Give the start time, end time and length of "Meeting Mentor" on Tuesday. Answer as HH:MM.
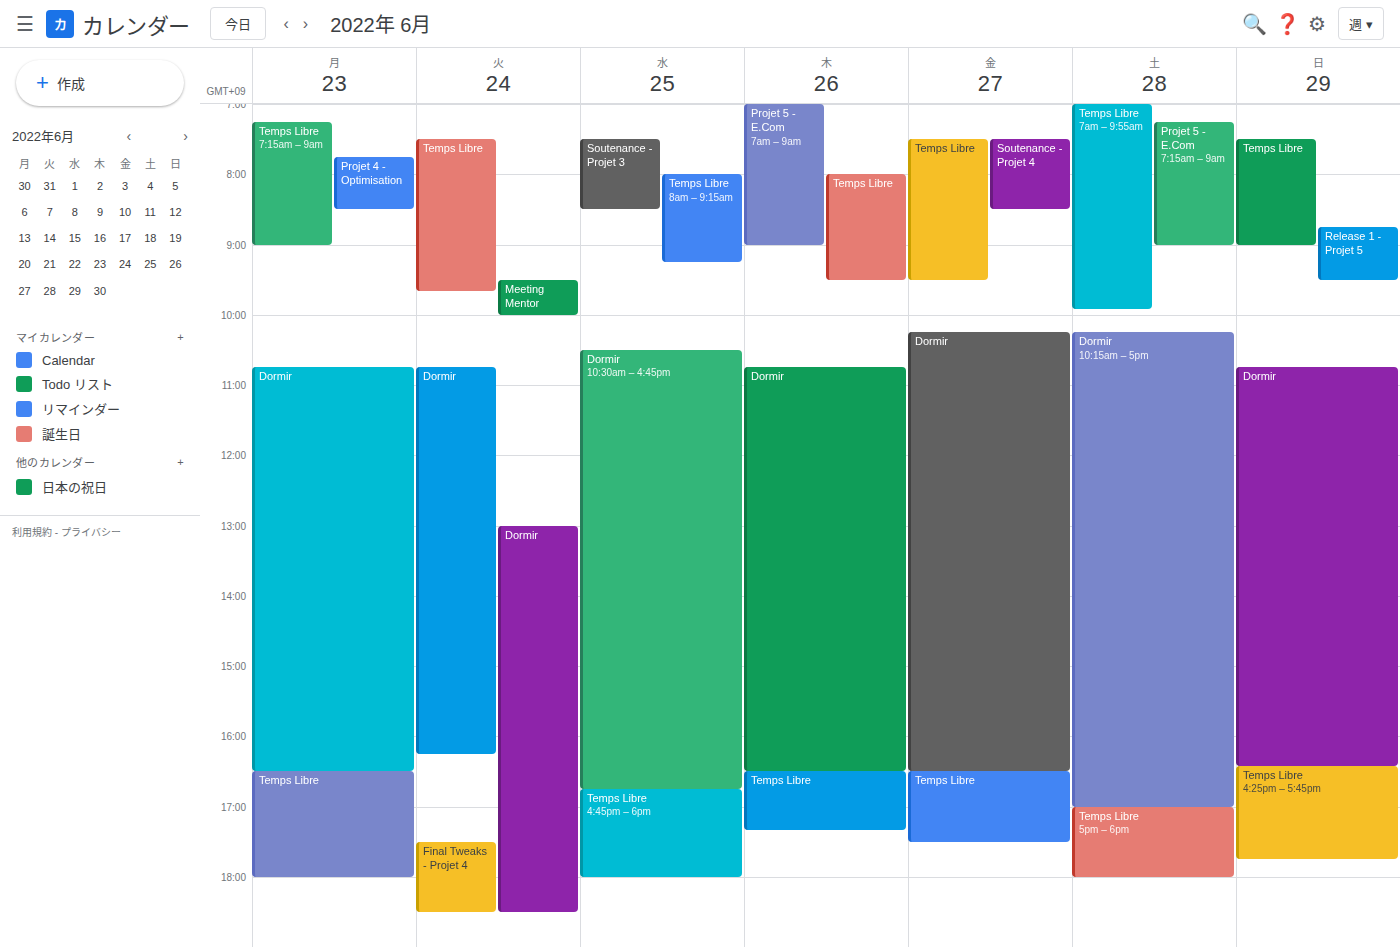
09:30 to 10:00, 30 minutes